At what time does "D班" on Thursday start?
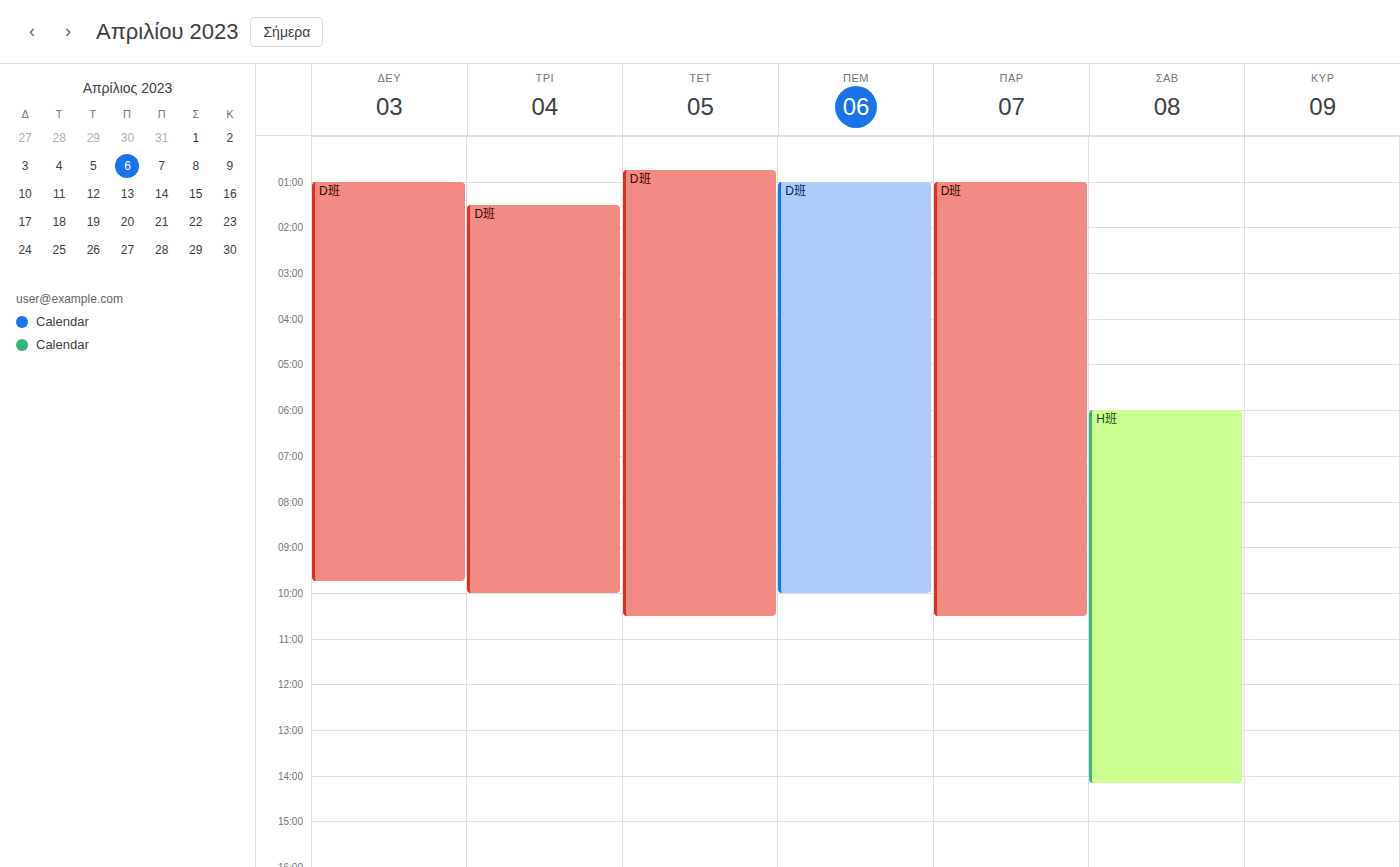
1:00 AM